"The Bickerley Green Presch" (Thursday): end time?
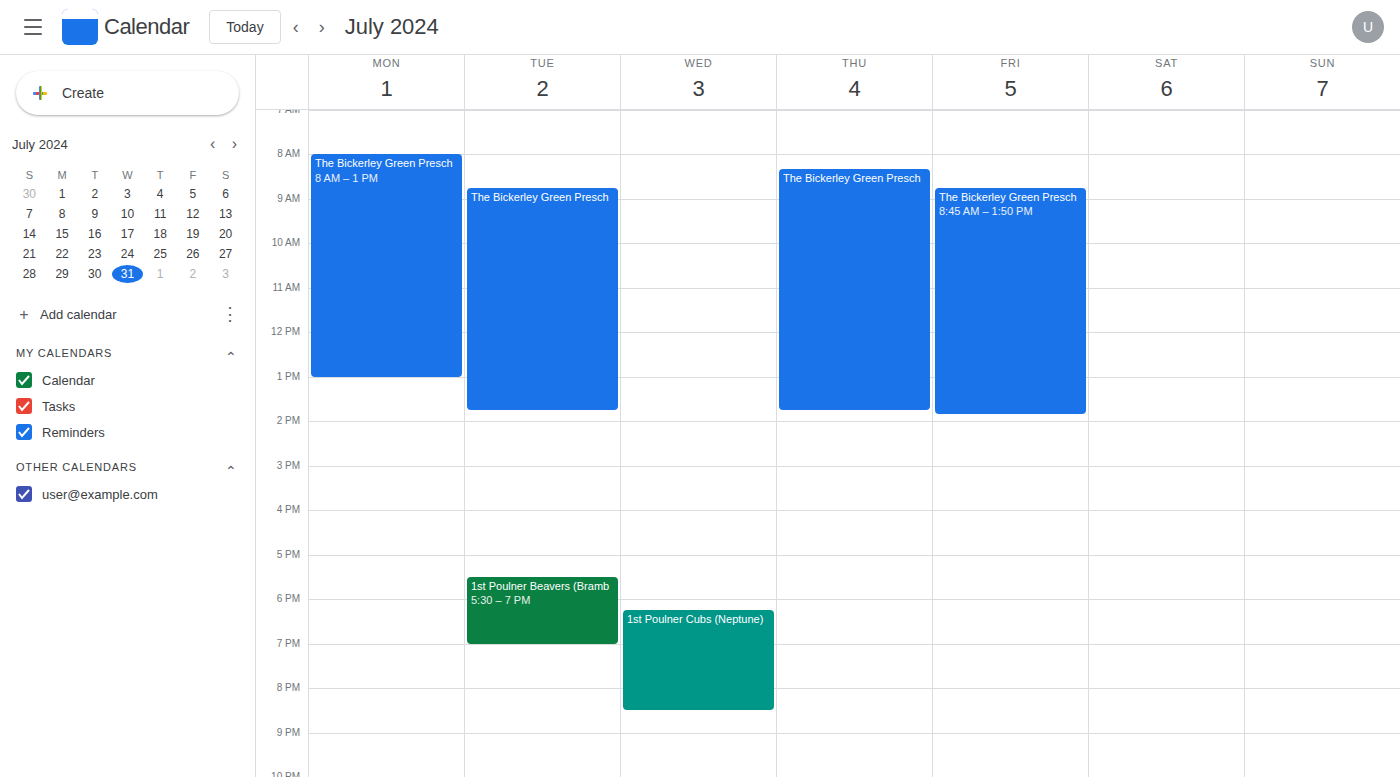
1:45 PM